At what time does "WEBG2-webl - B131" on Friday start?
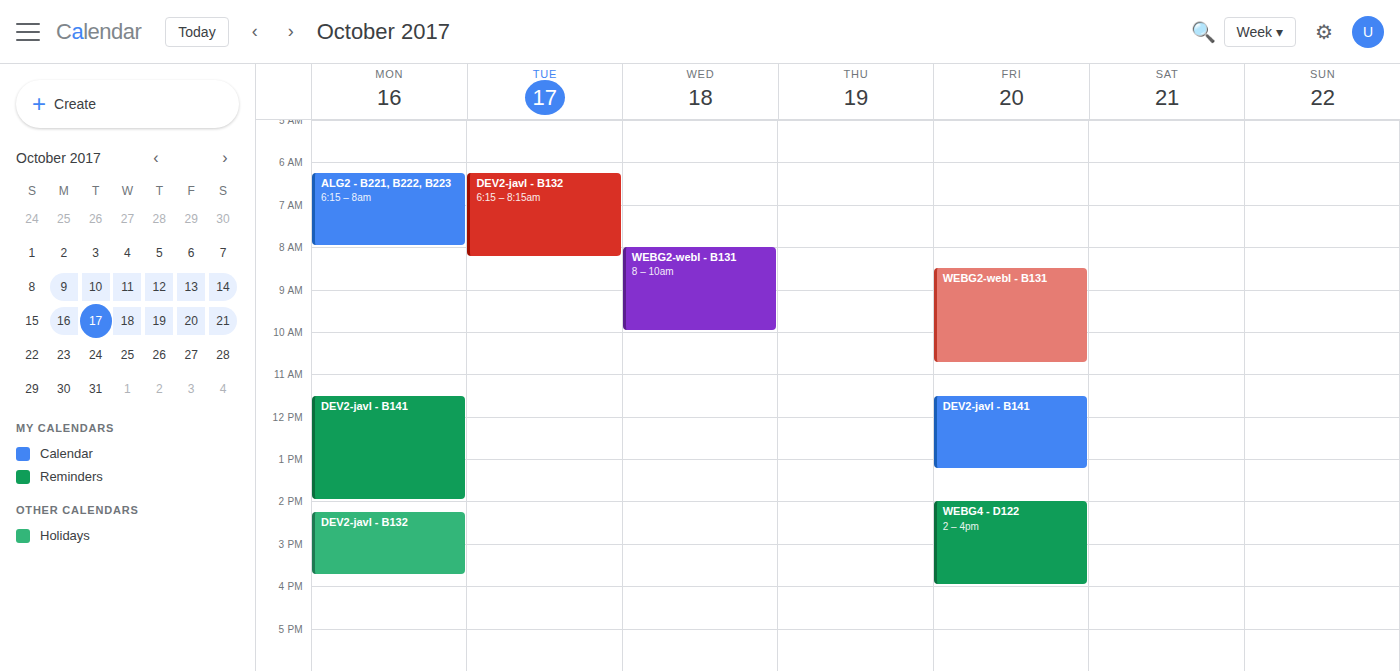
8:30 AM